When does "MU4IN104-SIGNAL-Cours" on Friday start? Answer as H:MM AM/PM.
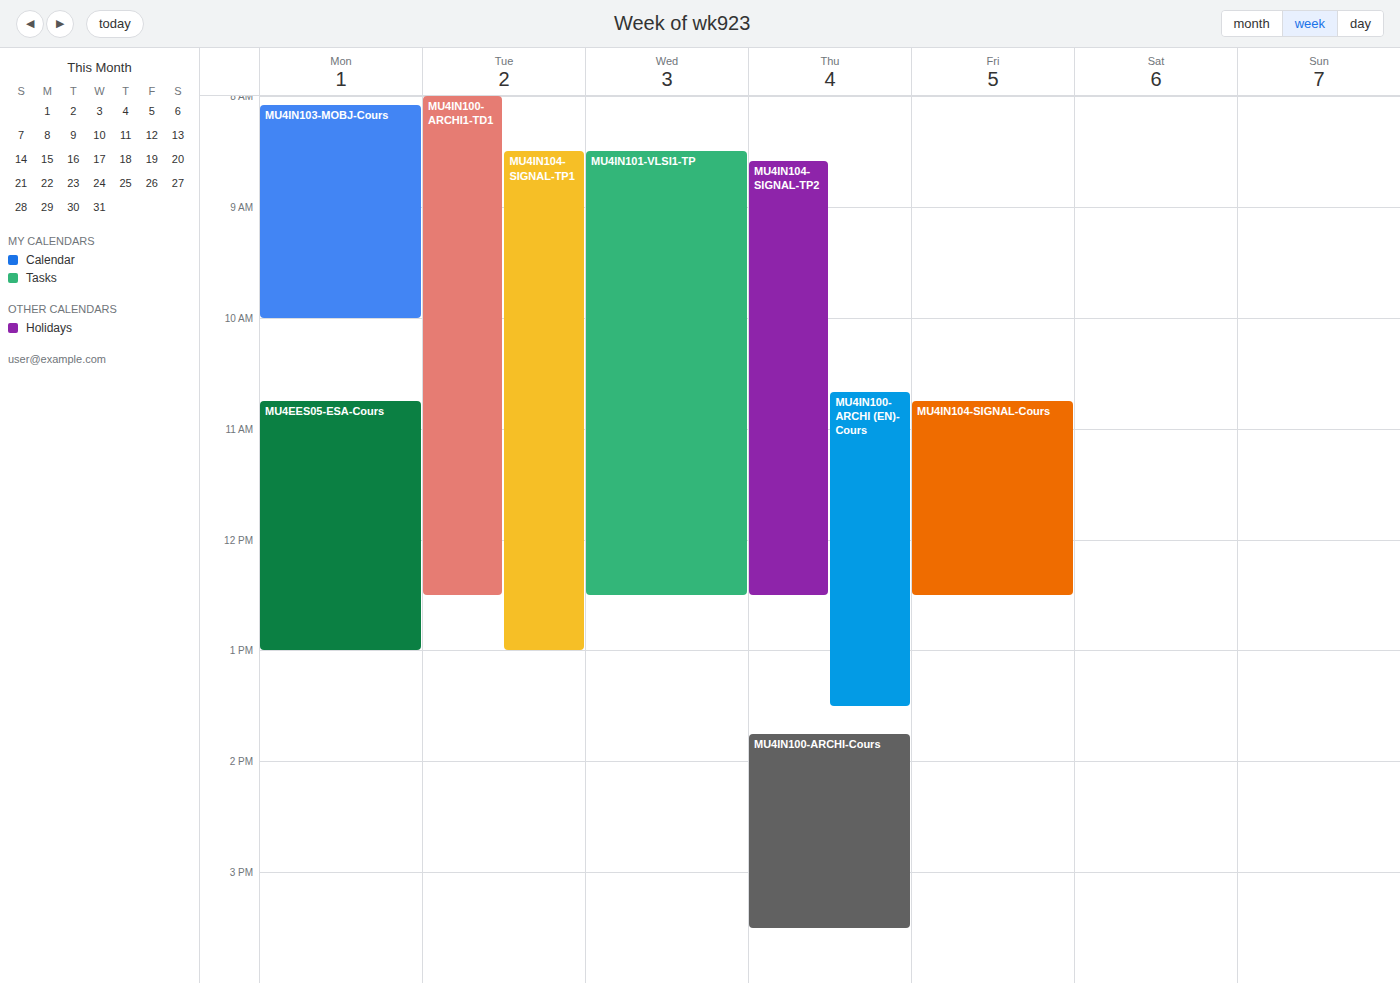
10:45 AM